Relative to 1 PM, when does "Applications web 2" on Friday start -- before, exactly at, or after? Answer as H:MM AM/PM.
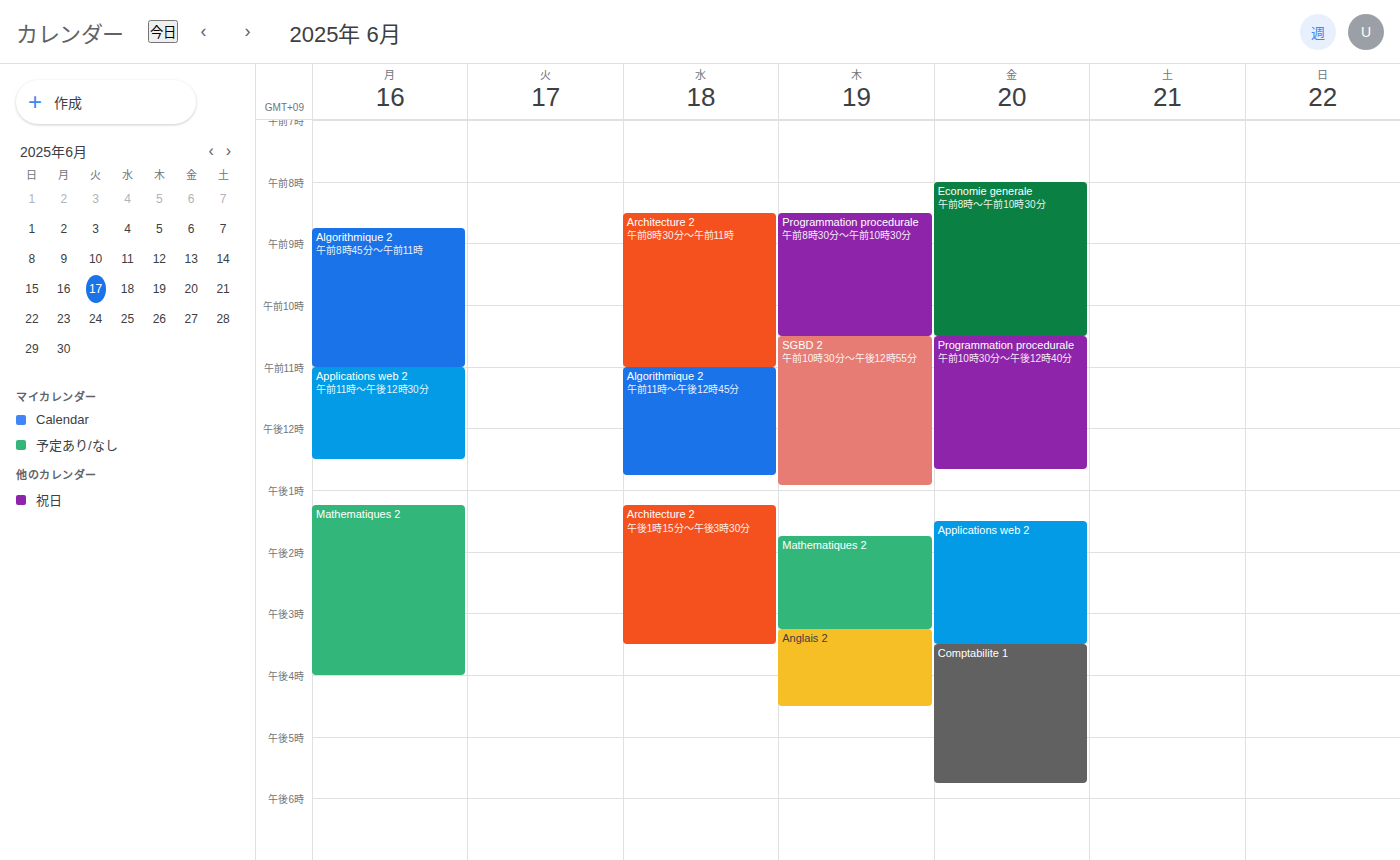
1:30 PM -- after 1 PM, 30 minutes below the 1 PM line.